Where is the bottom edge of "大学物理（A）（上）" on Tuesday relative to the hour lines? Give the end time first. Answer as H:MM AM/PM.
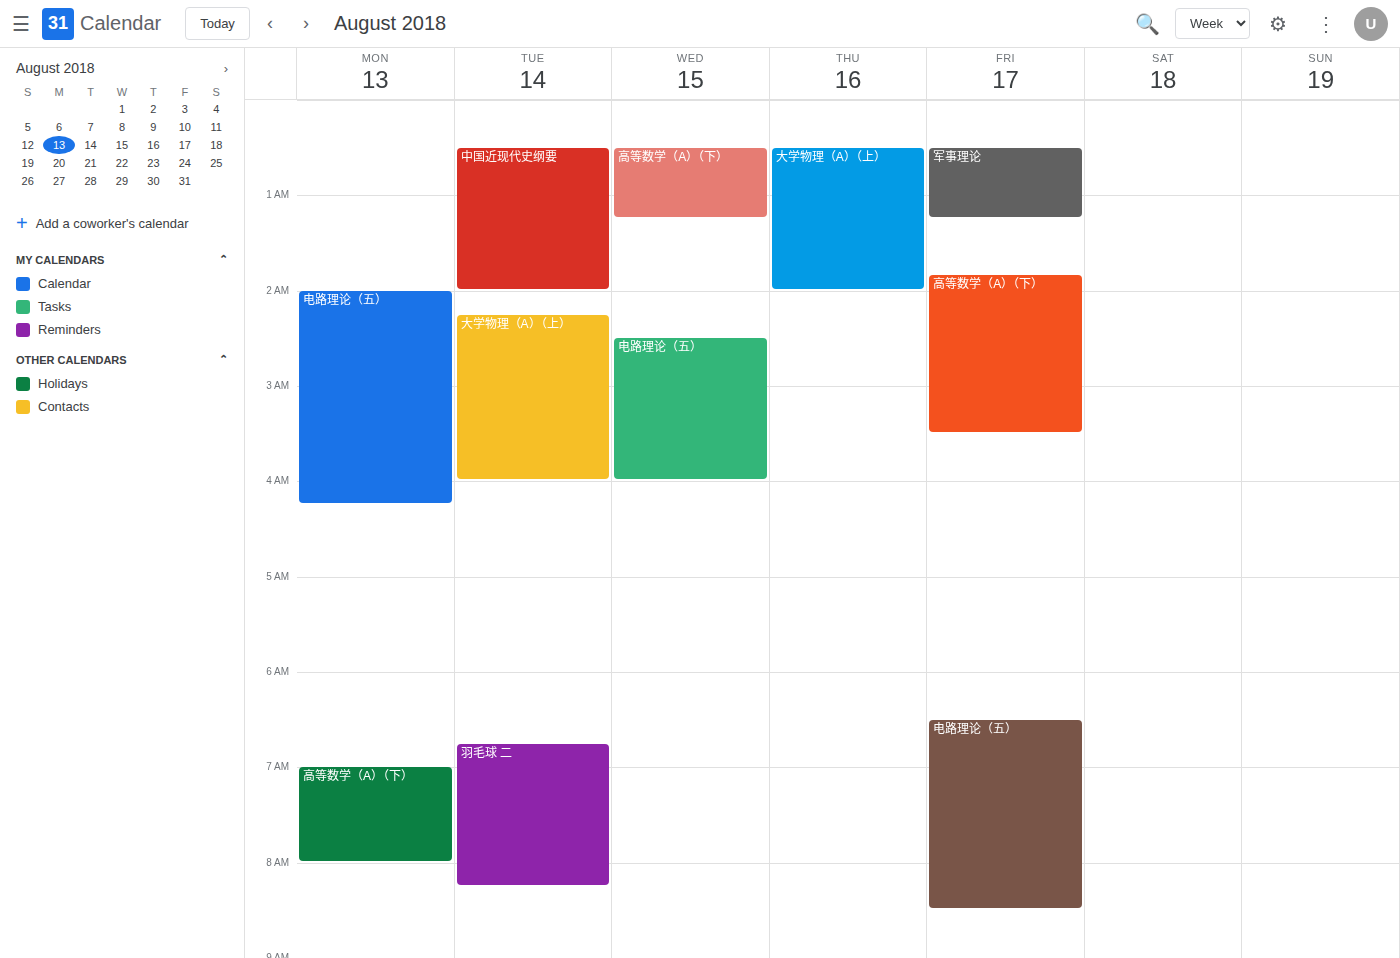
4:00 AM -- exactly on the 4 AM line.